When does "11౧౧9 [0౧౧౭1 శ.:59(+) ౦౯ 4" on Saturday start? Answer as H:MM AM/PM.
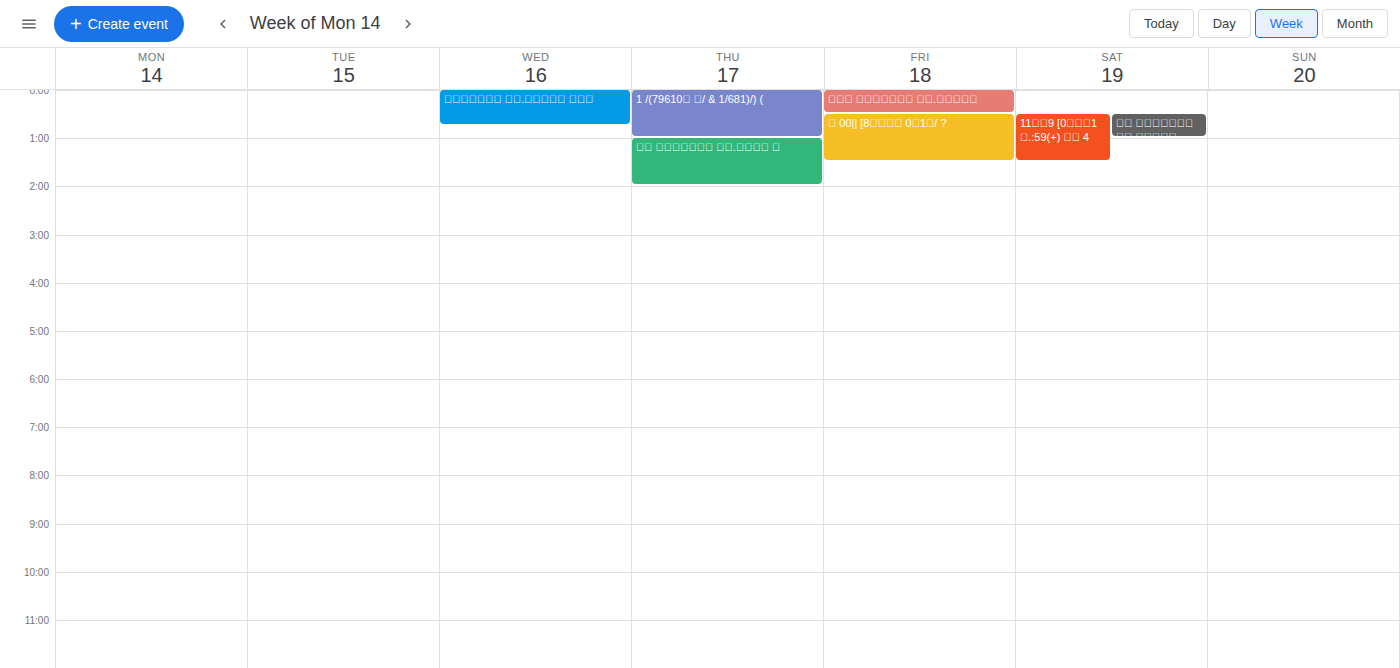
12:30 AM